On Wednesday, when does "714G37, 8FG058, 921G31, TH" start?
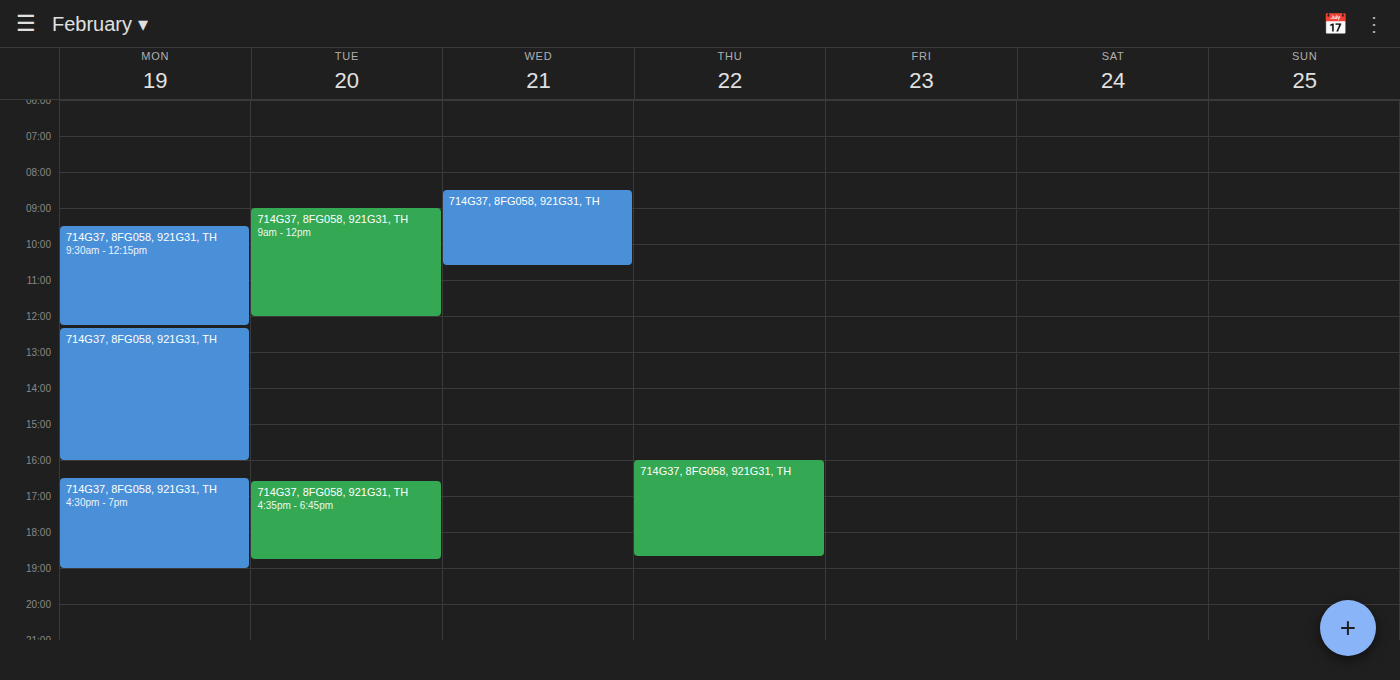
8:30 AM